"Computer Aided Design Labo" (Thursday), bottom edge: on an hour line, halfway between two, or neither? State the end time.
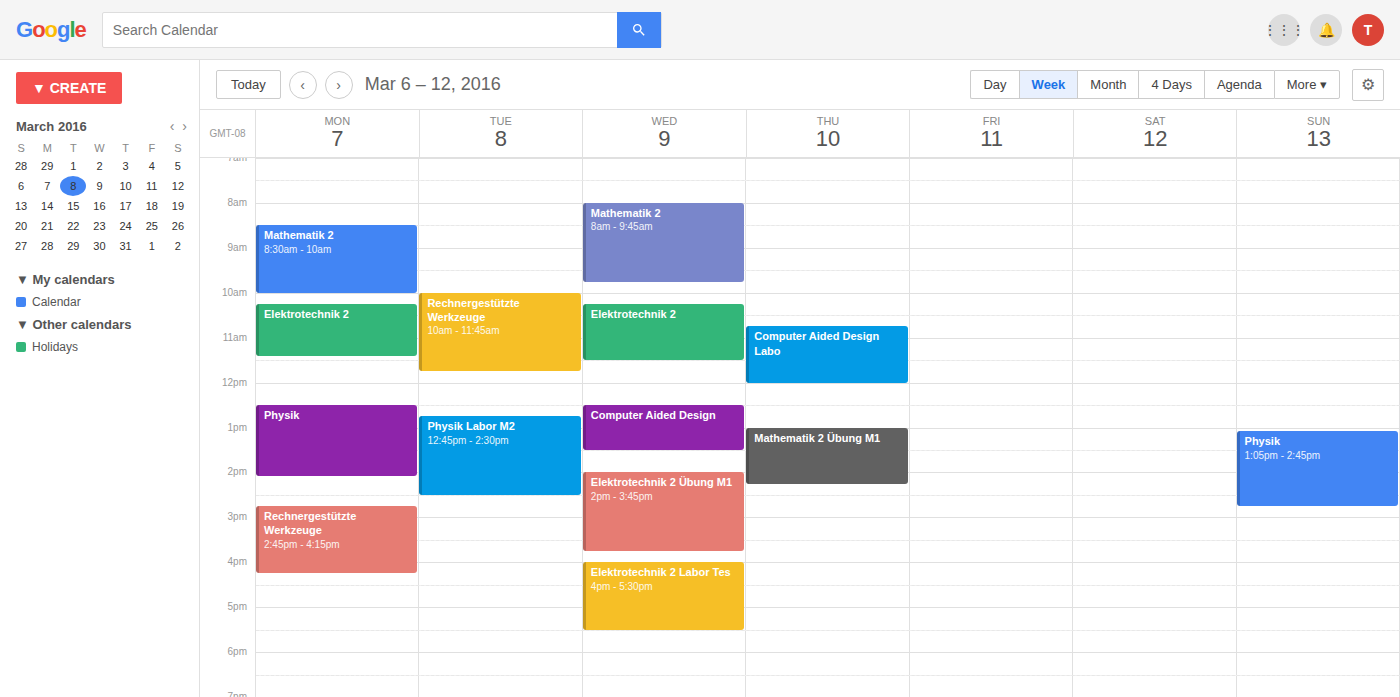
12:00 PM -- exactly on the 12 PM line.